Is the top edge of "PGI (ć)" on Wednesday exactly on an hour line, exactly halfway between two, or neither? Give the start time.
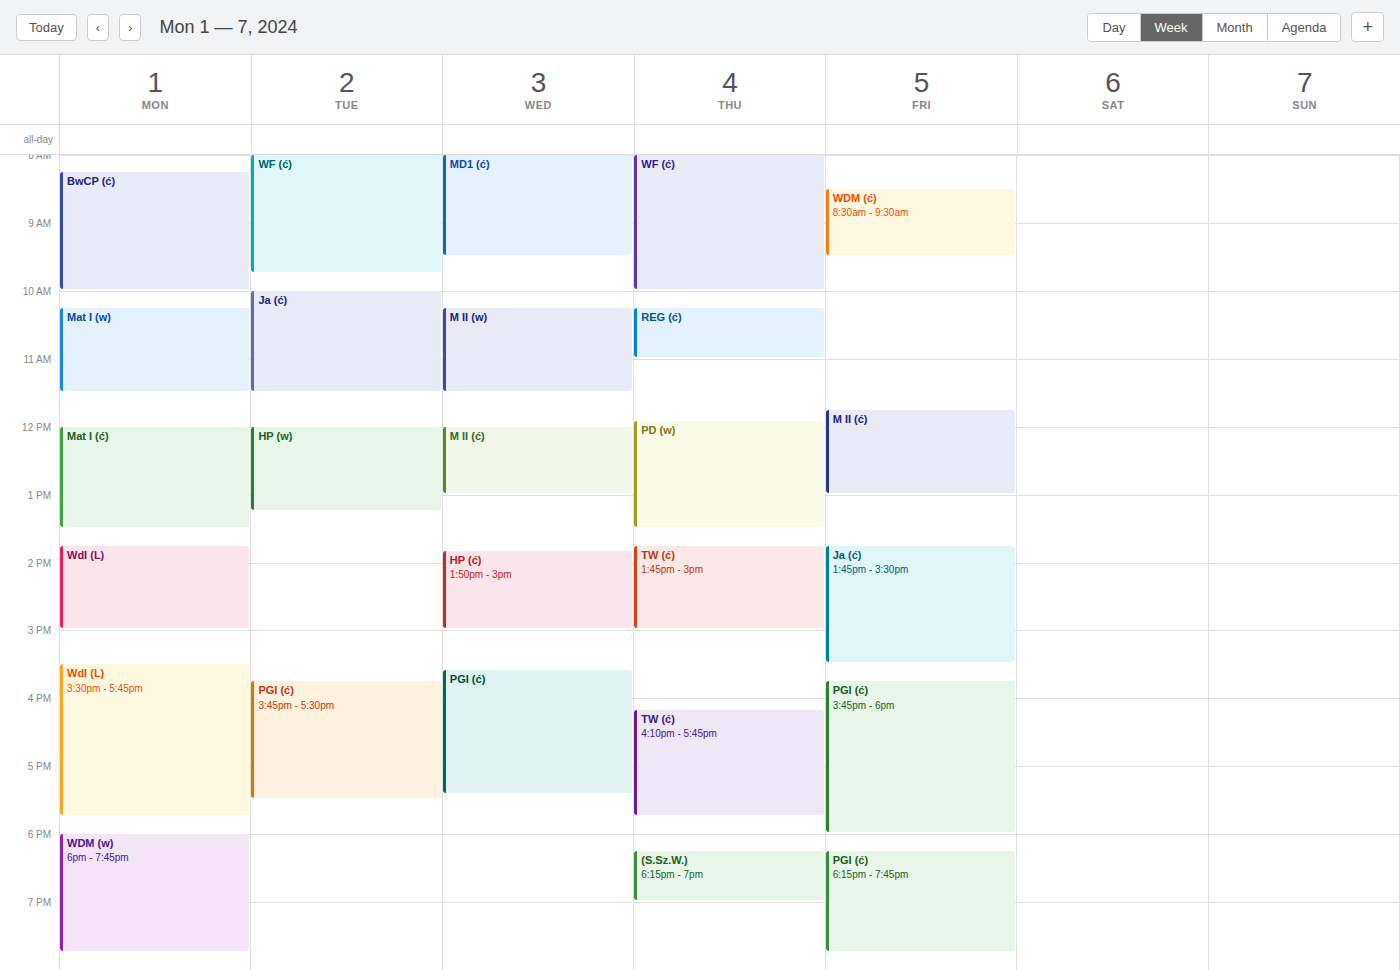
3:35 PM -- neither: 35 minutes below the 3 PM line and 25 minutes above the 4 PM line.